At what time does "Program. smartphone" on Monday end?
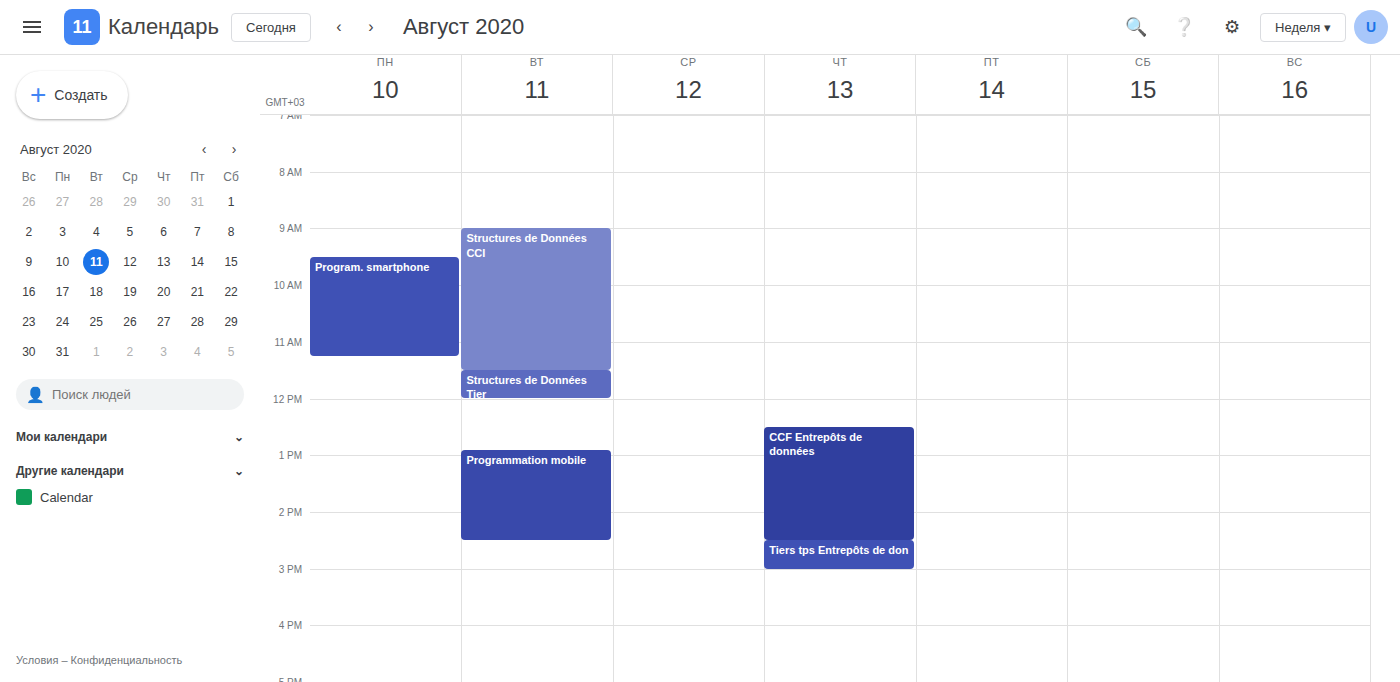
11:15 AM